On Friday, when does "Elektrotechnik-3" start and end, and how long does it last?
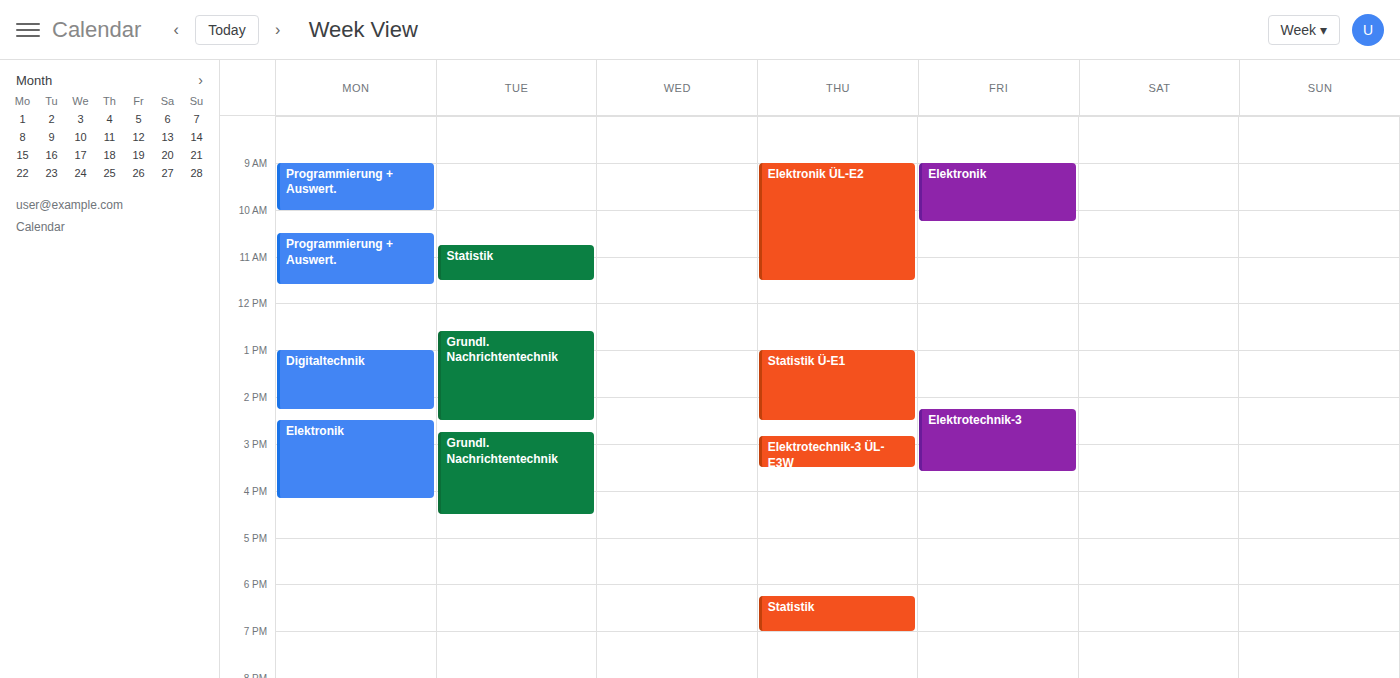
14:15 to 15:35, 1 hour 20 minutes